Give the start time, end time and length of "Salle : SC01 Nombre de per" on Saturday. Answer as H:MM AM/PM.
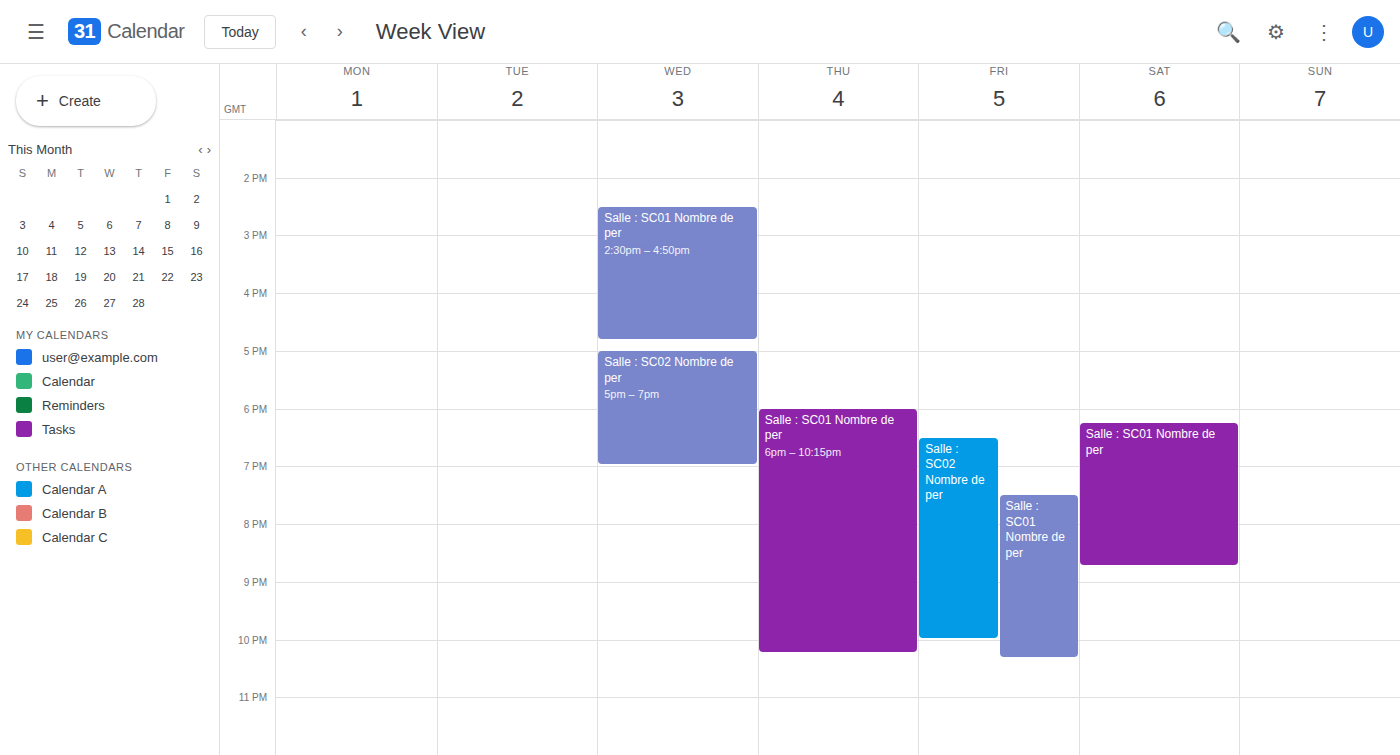
6:15 PM to 8:45 PM, 2 hours 30 minutes